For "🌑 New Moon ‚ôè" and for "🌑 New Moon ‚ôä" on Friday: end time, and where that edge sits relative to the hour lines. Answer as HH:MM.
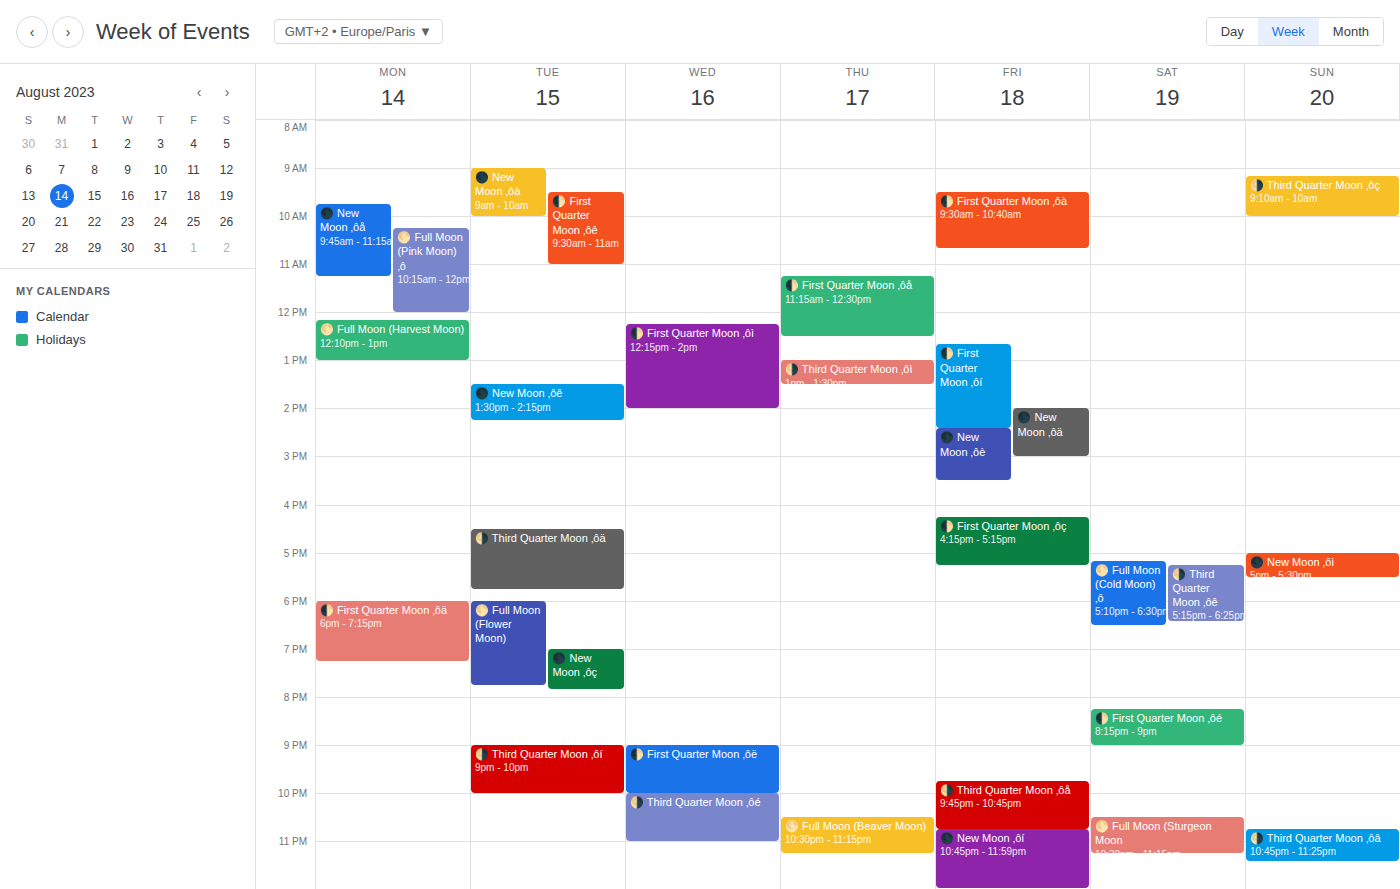
"🌑 New Moon ‚ôè": 15:30, halfway between the 15:00 and 16:00 lines. "🌑 New Moon ‚ôä": 15:00, exactly on the 15:00 line.